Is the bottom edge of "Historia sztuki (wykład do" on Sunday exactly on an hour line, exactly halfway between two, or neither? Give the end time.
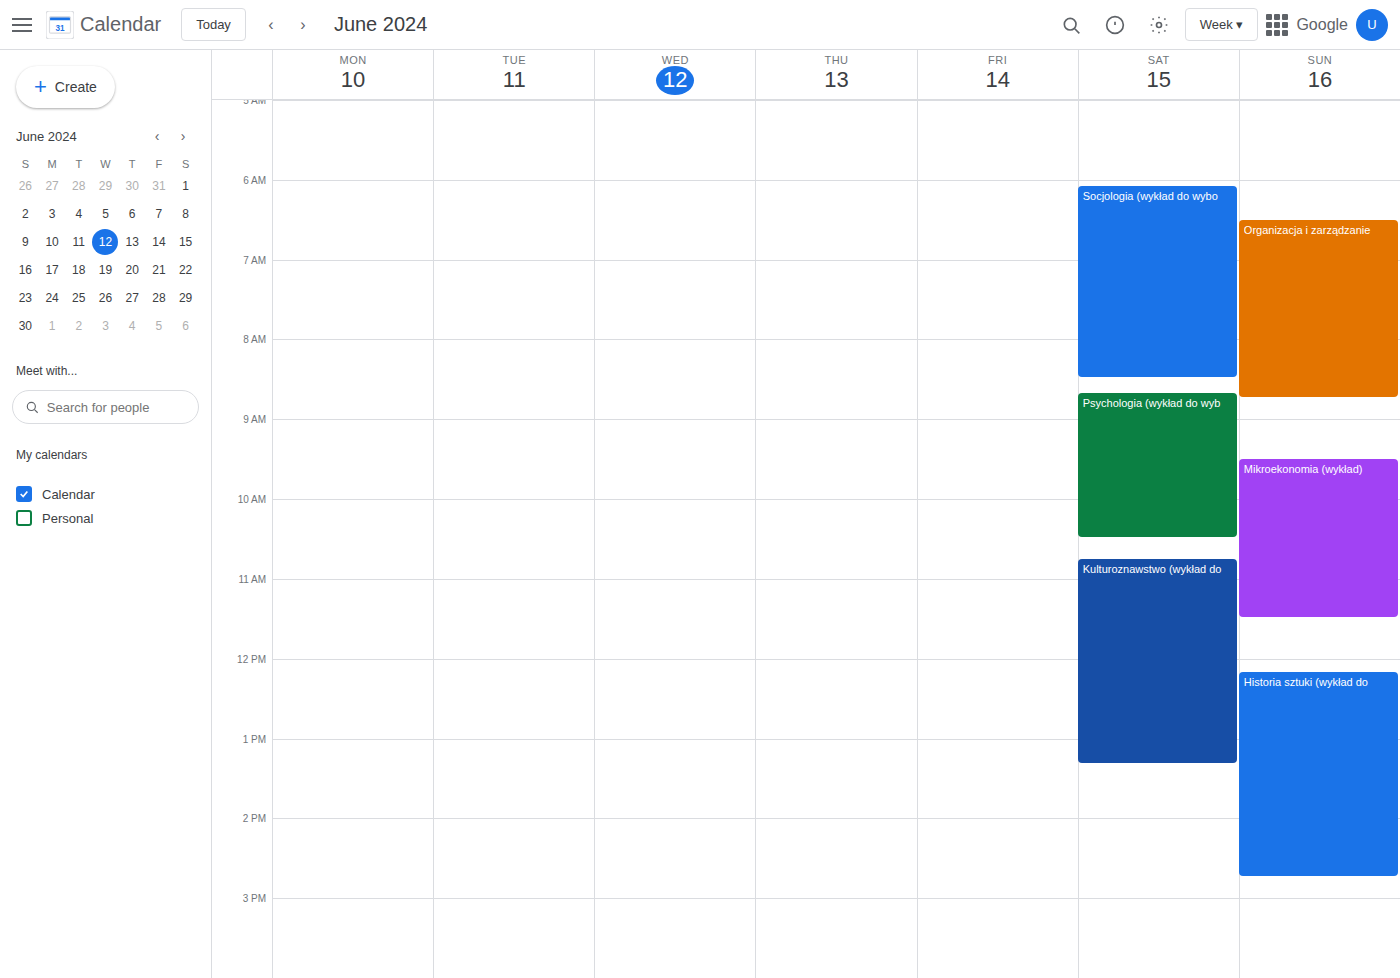
14:45 -- neither: three quarters of the way from the 14:00 line to the 15:00 line.